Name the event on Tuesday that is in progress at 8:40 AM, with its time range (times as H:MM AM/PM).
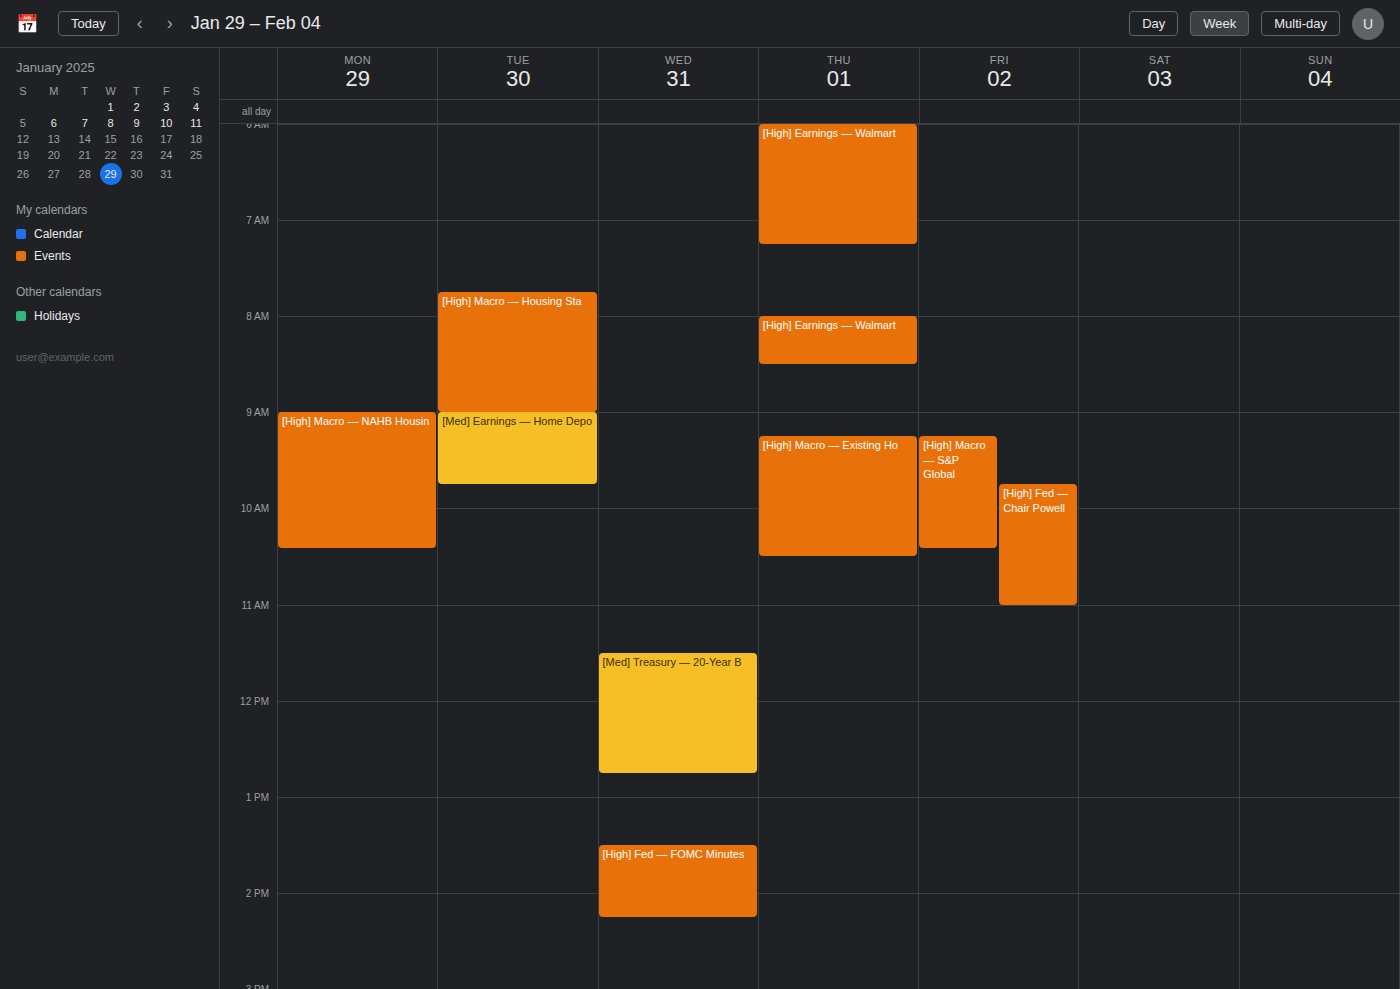
"[High] Macro — Housing Sta", 7:45 AM to 9:00 AM